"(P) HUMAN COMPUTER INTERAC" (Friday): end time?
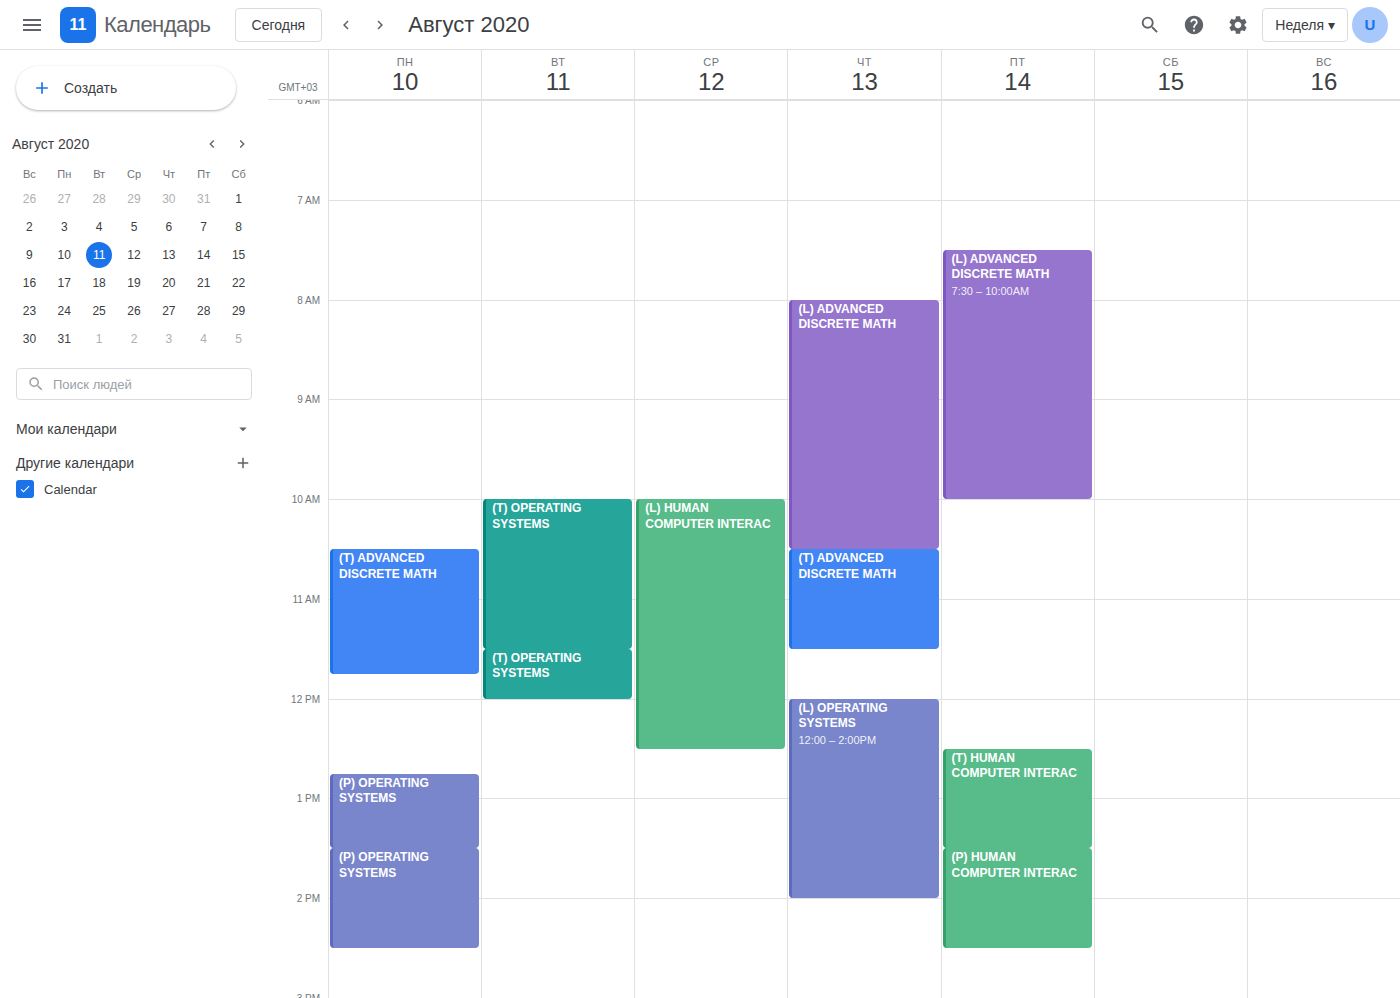
2:30 PM